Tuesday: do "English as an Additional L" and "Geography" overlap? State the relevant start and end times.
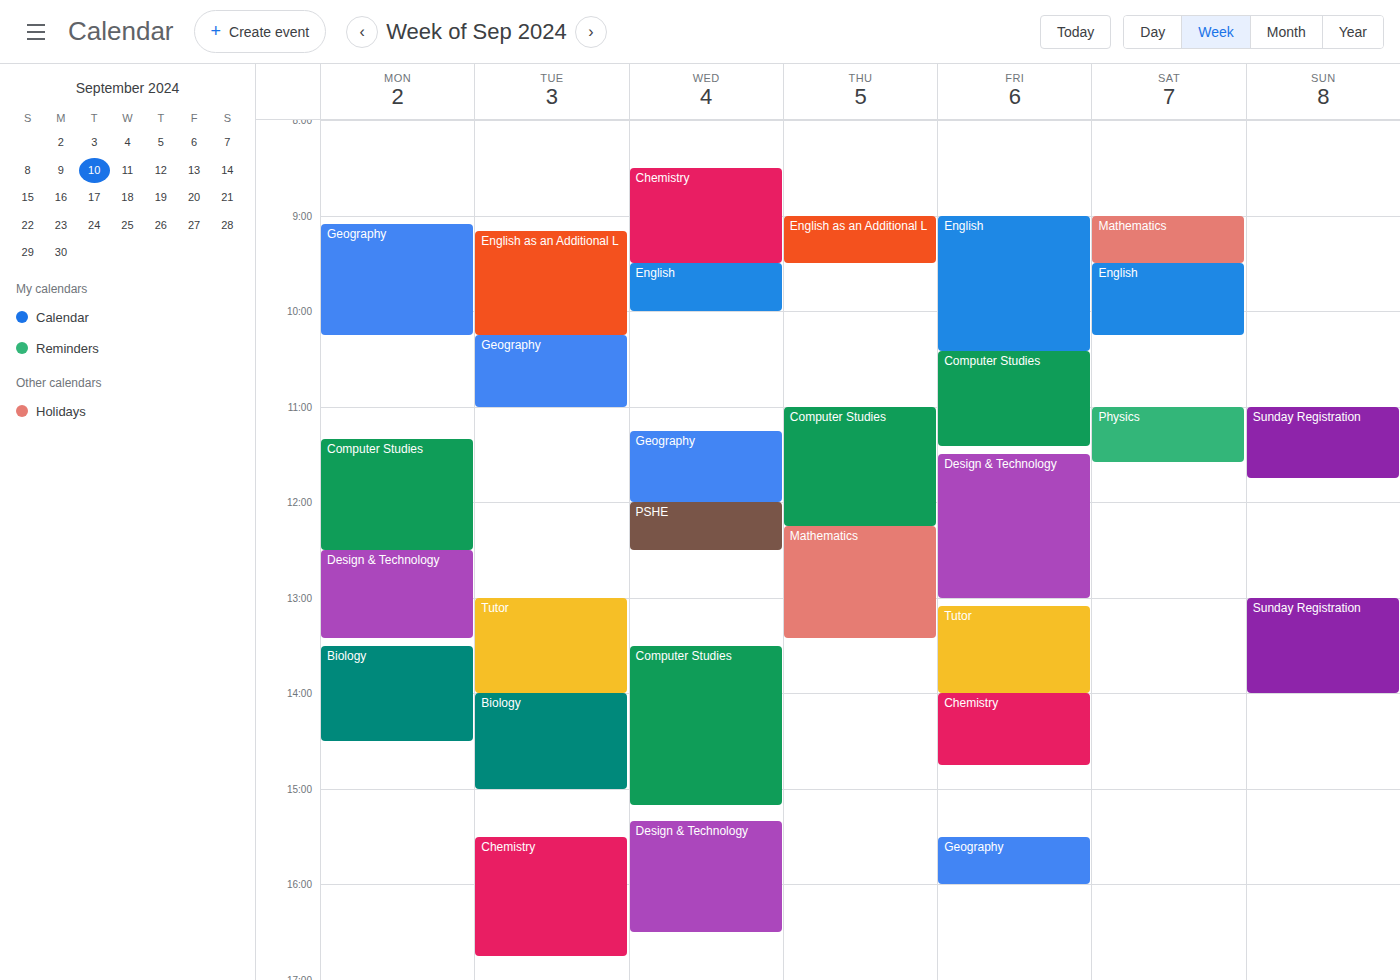
"English as an Additional L" ends at 10:15 AM, exactly when "Geography" starts -- they touch but do not overlap.